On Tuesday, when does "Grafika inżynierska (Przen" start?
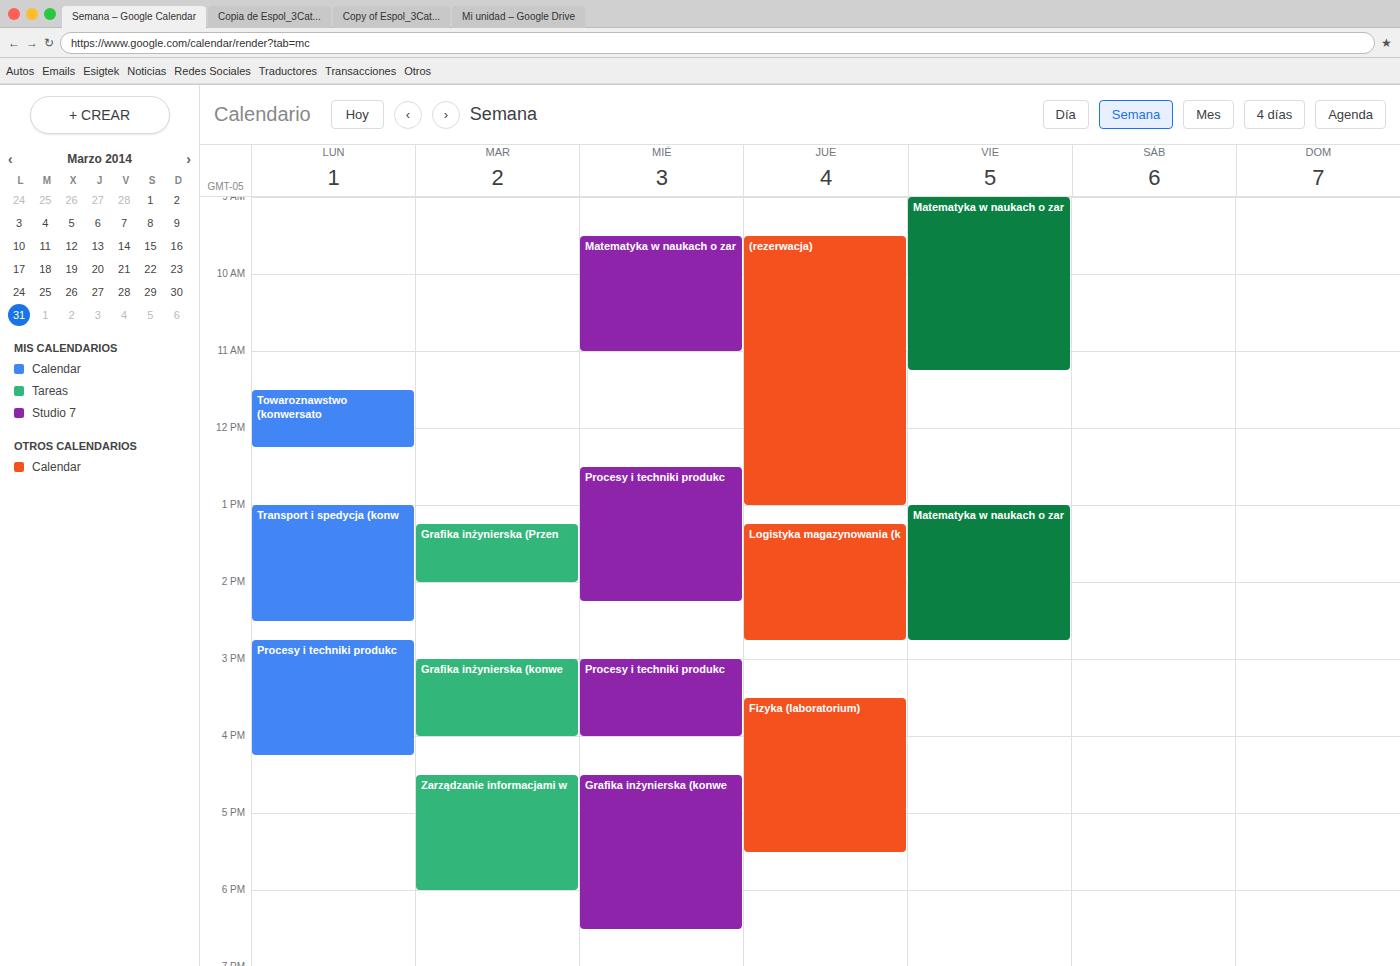
1:15 PM